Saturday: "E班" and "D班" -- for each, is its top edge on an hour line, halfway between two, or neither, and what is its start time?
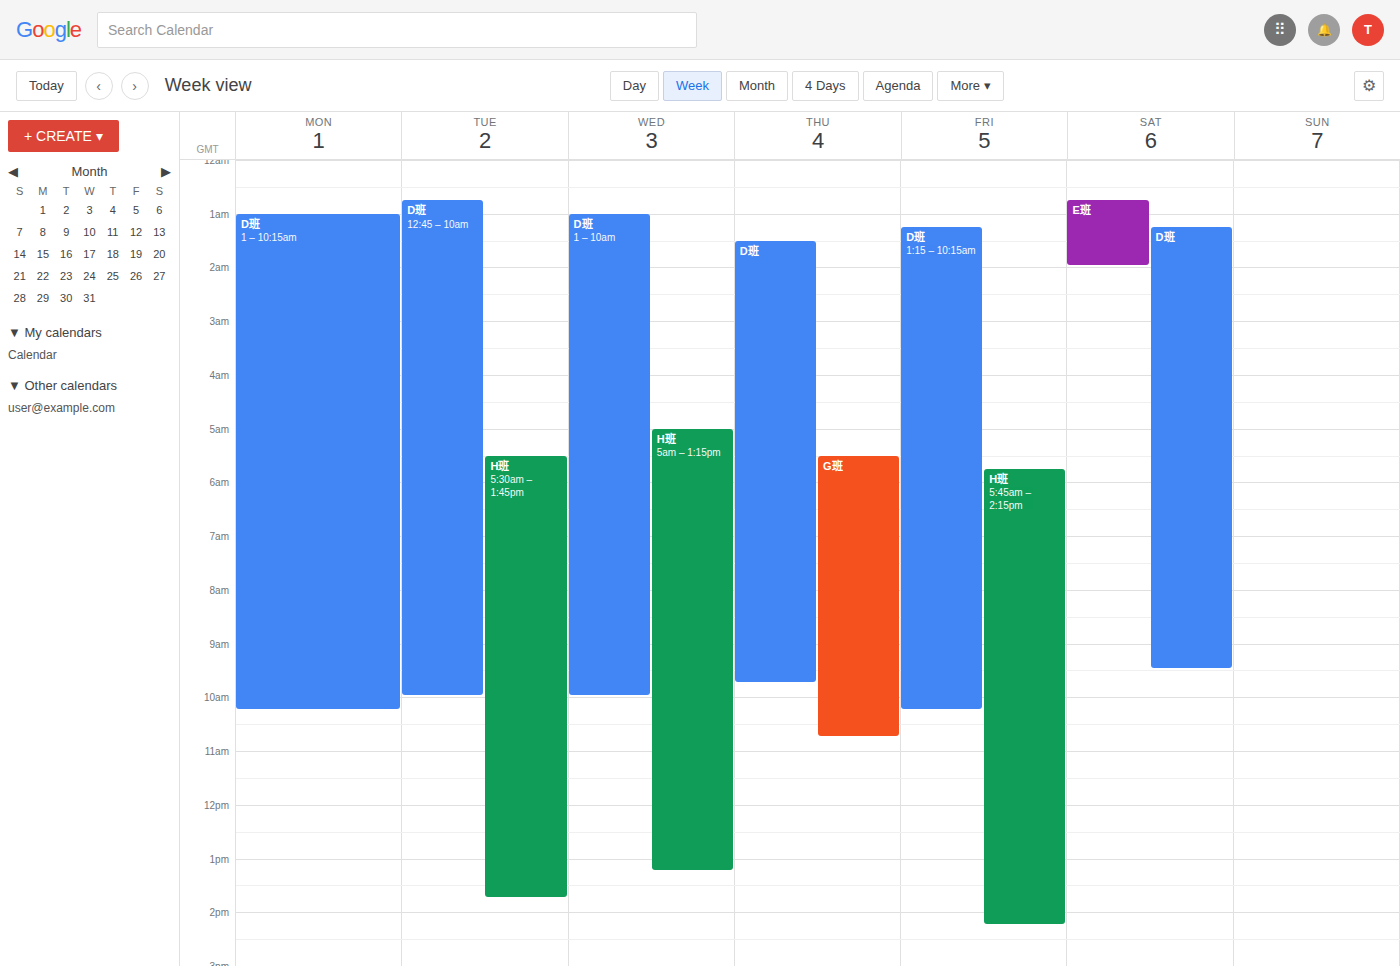
"E班": 12:45 AM, neither: three quarters of the way from the 12 AM line to the 1 AM line. "D班": 1:15 AM, neither: a quarter of the way from the 1 AM line to the 2 AM line.